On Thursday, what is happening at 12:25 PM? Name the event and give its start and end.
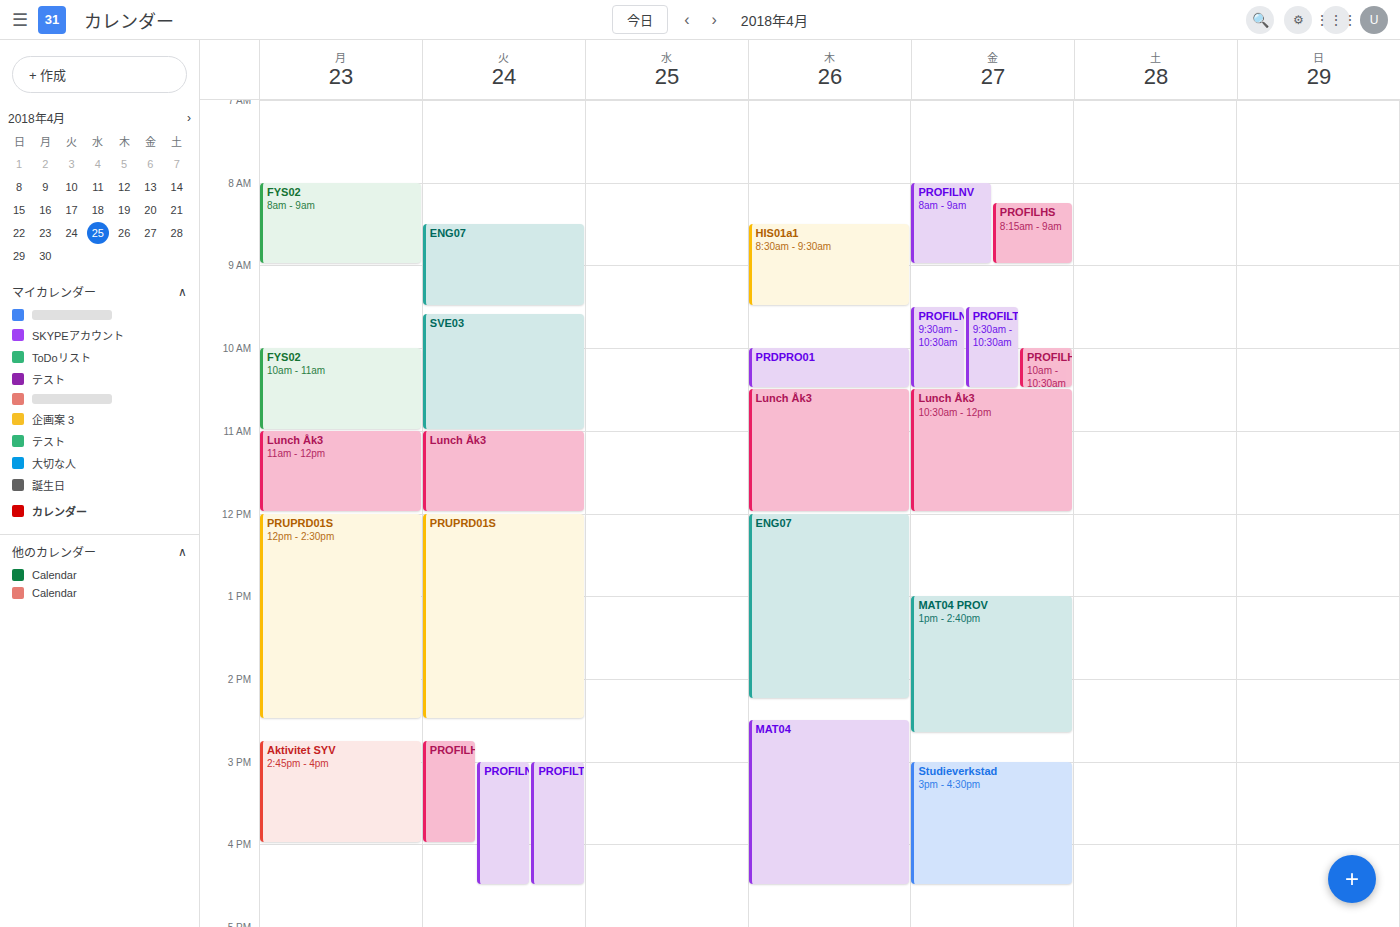
"ENG07", 12:00 PM to 2:15 PM